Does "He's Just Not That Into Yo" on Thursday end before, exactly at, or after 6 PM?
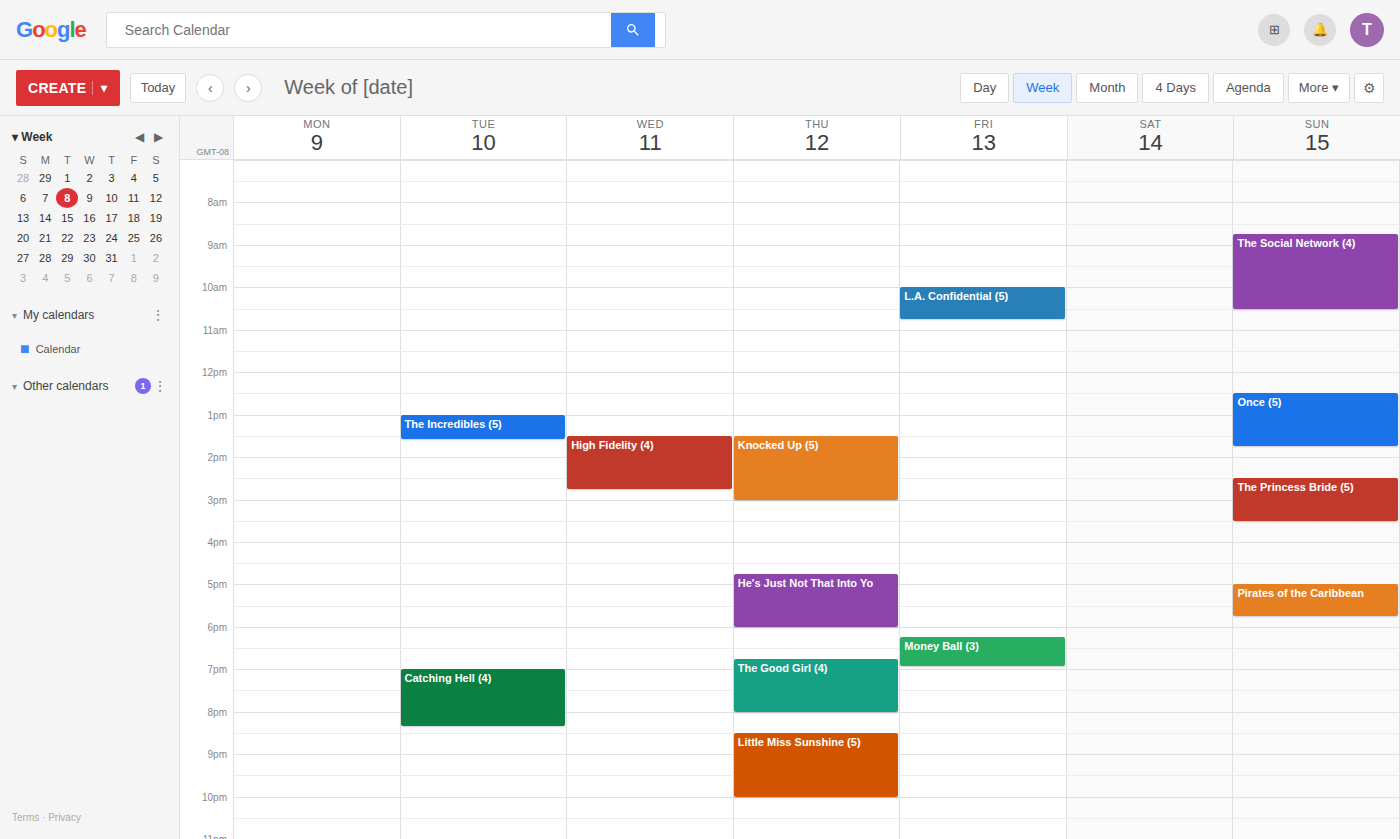
6:00 PM -- exactly at 6 PM, on the 6 PM line.